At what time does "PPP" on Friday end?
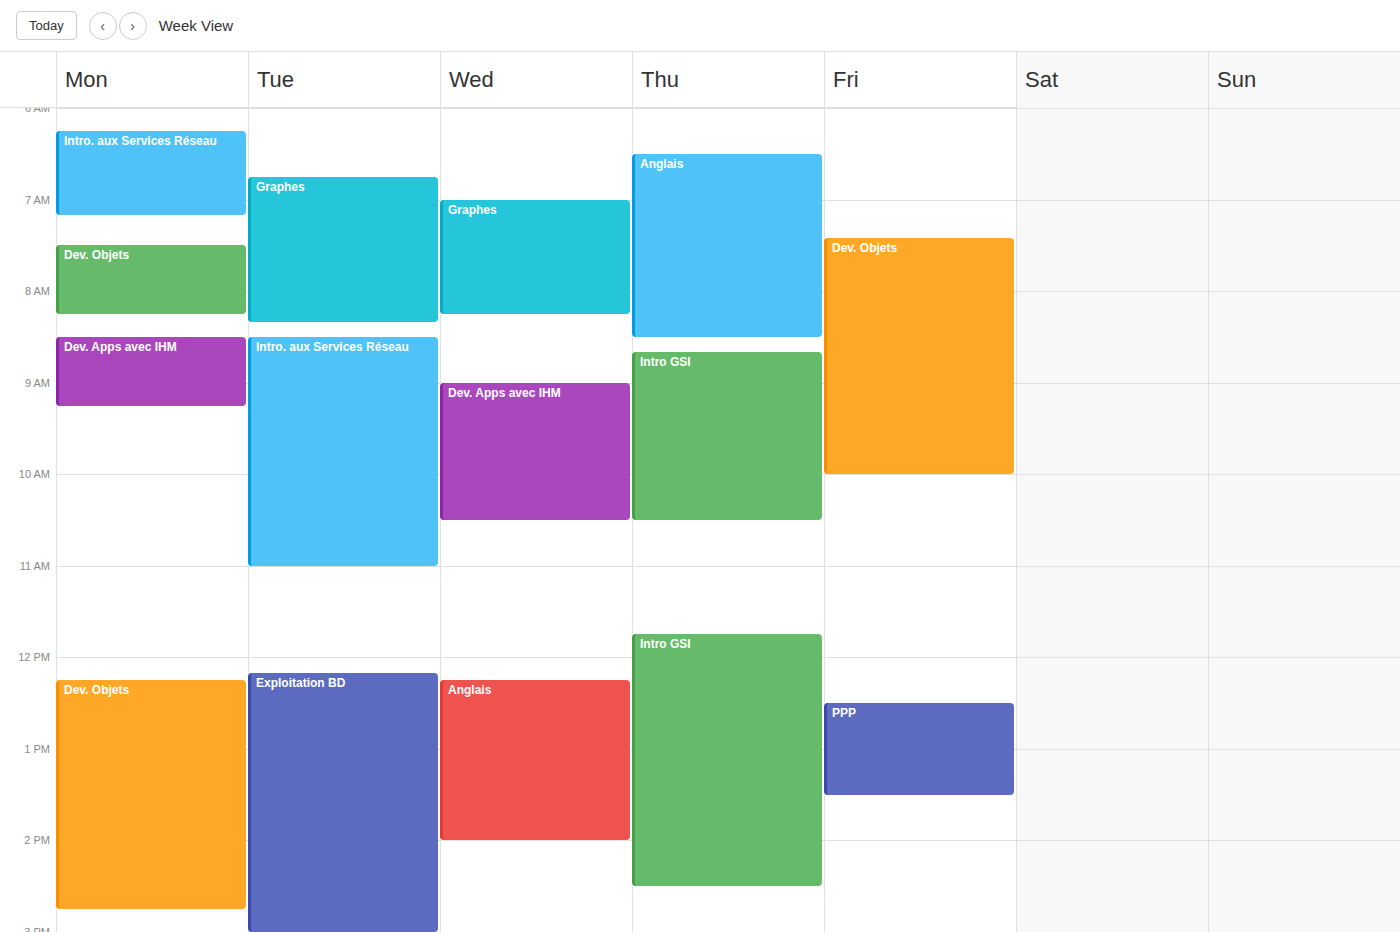
1:30 PM